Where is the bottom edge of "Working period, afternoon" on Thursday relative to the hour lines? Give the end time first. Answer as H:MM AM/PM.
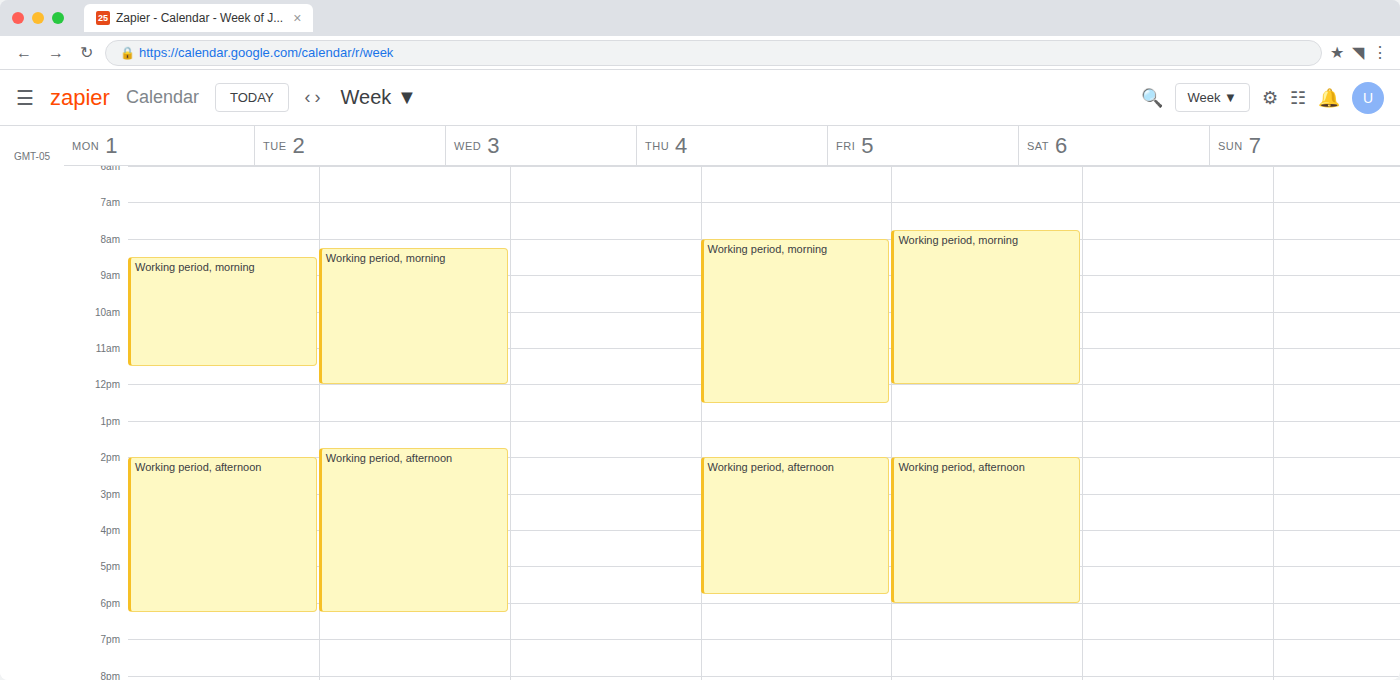
5:45 PM -- neither: three quarters of the way from the 5 PM line to the 6 PM line.